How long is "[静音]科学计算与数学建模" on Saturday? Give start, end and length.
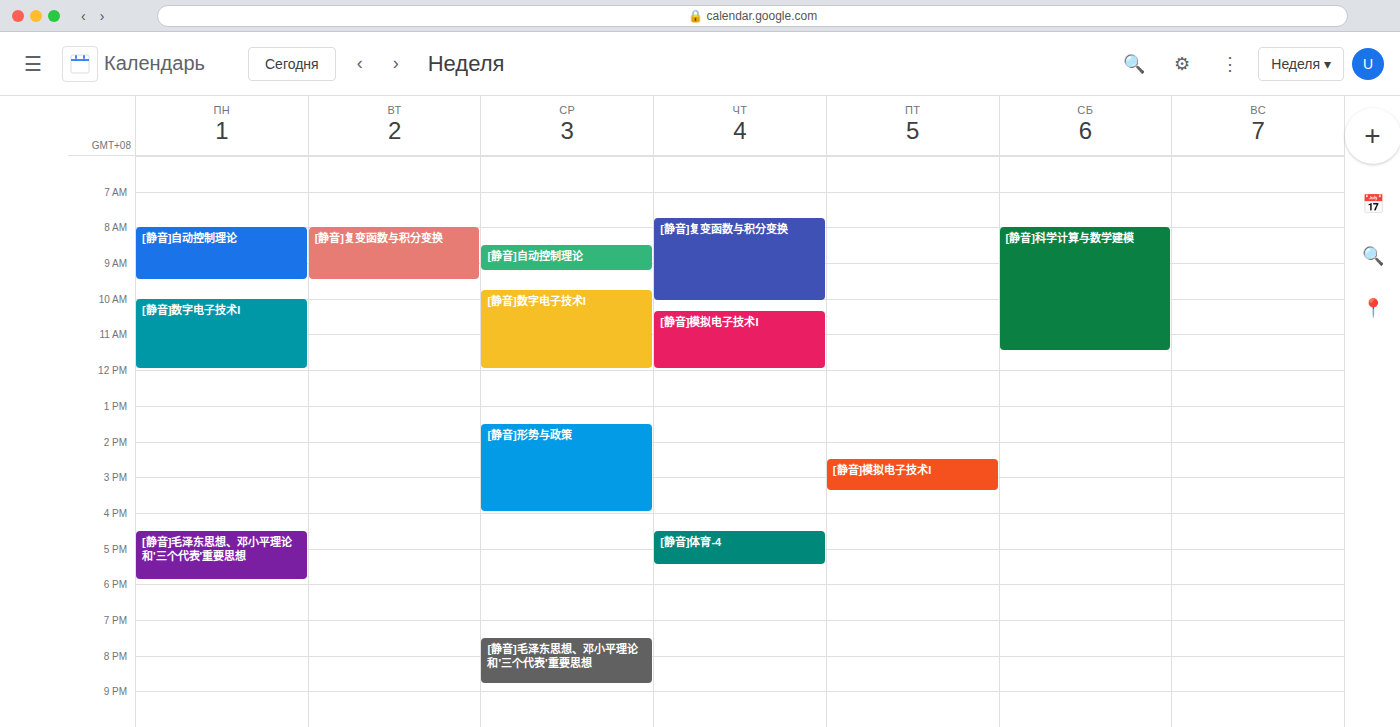
8:00 AM to 11:30 AM, 3 hours 30 minutes